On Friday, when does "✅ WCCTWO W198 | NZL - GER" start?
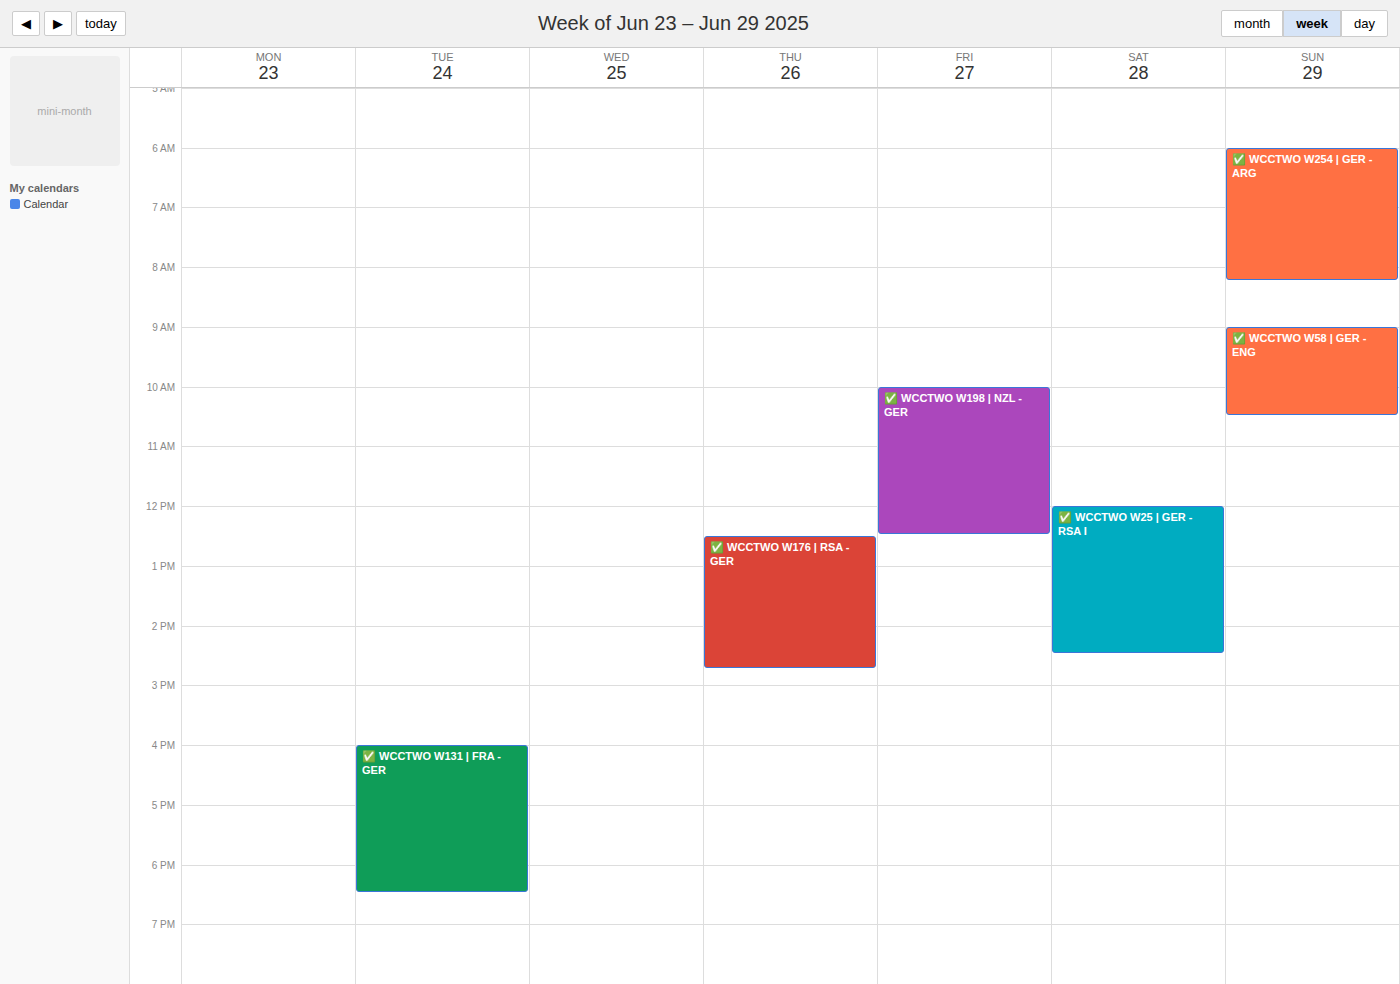
10:00